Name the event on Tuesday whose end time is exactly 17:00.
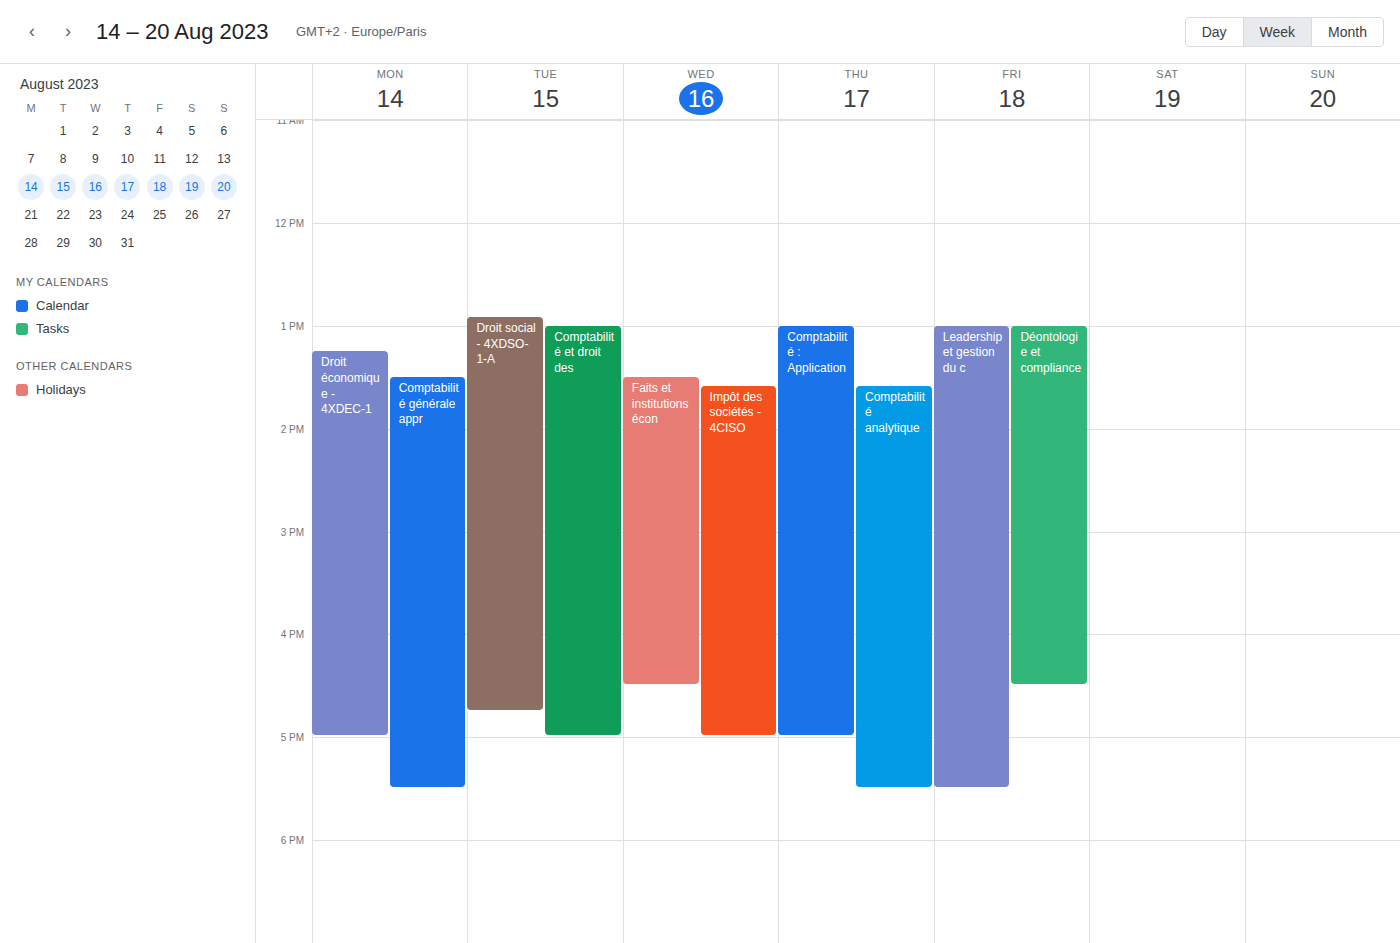
"Comptabilité et droit des"